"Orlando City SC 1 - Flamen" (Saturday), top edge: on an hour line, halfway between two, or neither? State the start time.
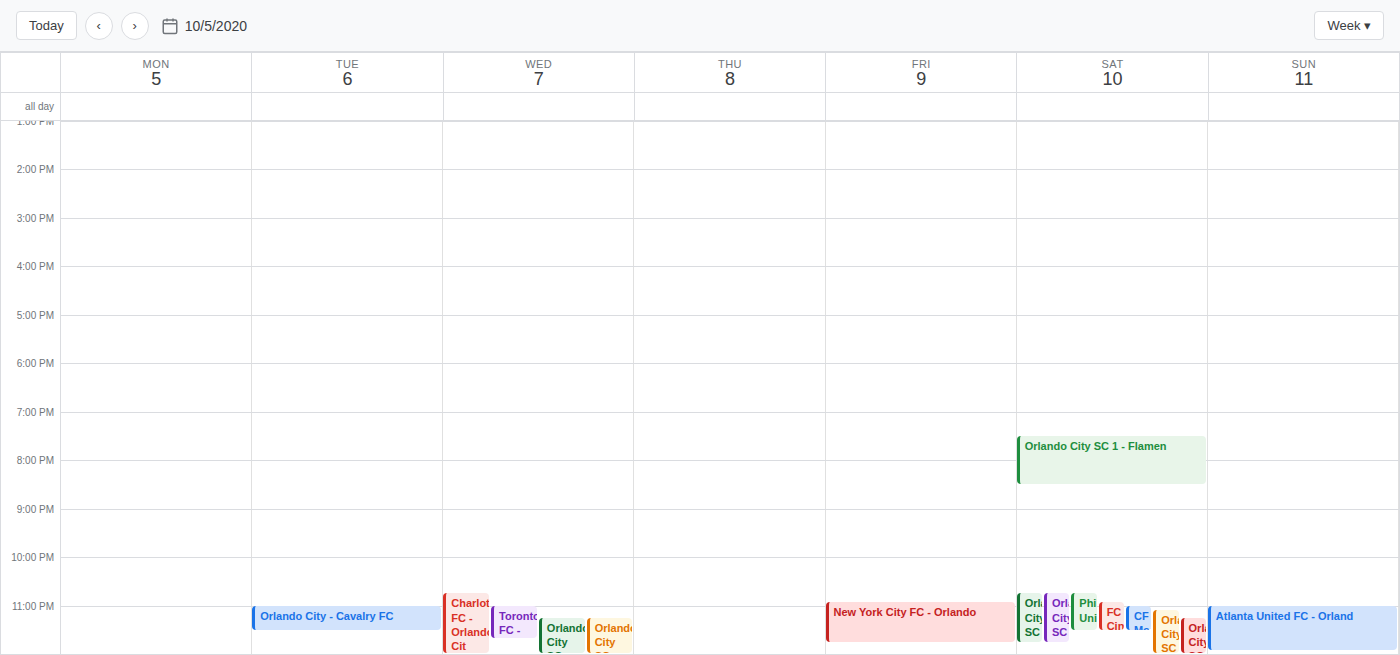
7:30 PM -- halfway between the 7 PM and 8 PM lines.